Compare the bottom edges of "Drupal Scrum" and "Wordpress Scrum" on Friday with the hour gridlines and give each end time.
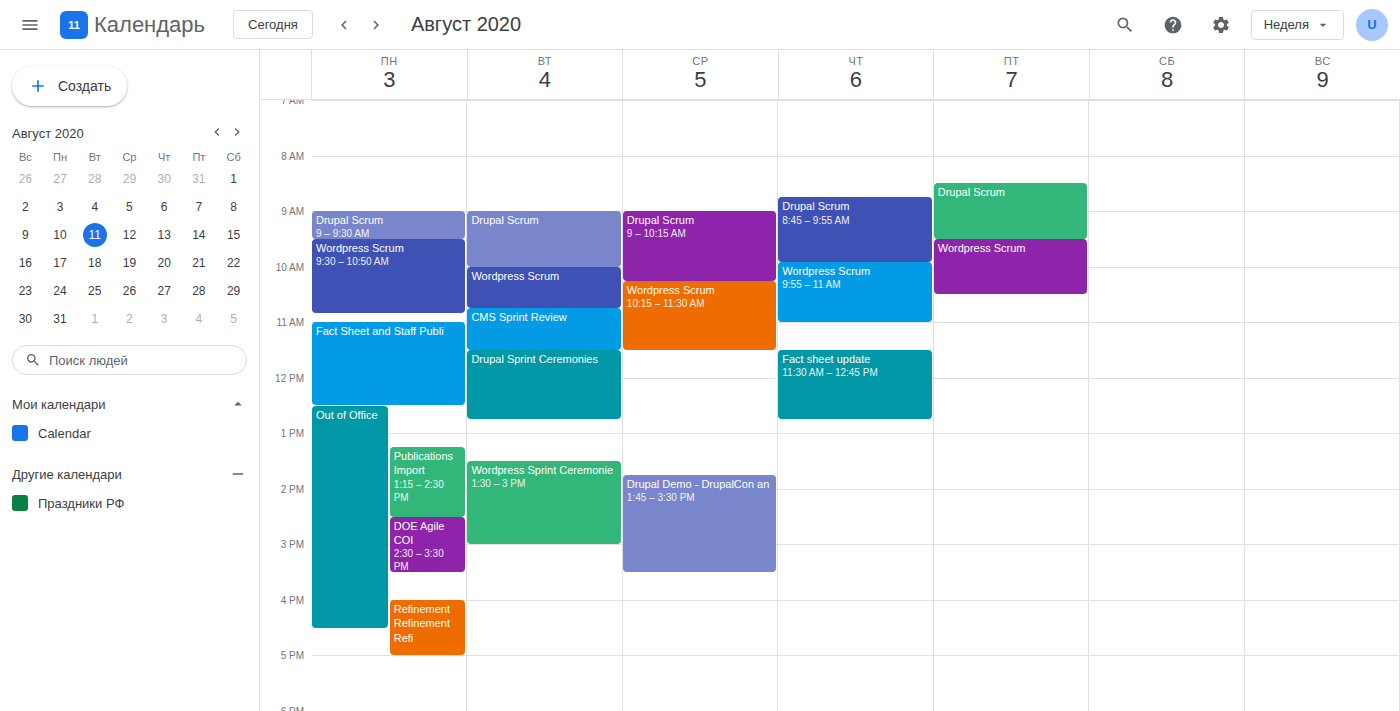
"Drupal Scrum": 09:30, halfway between the 09:00 and 10:00 lines. "Wordpress Scrum": 10:30, halfway between the 10:00 and 11:00 lines.